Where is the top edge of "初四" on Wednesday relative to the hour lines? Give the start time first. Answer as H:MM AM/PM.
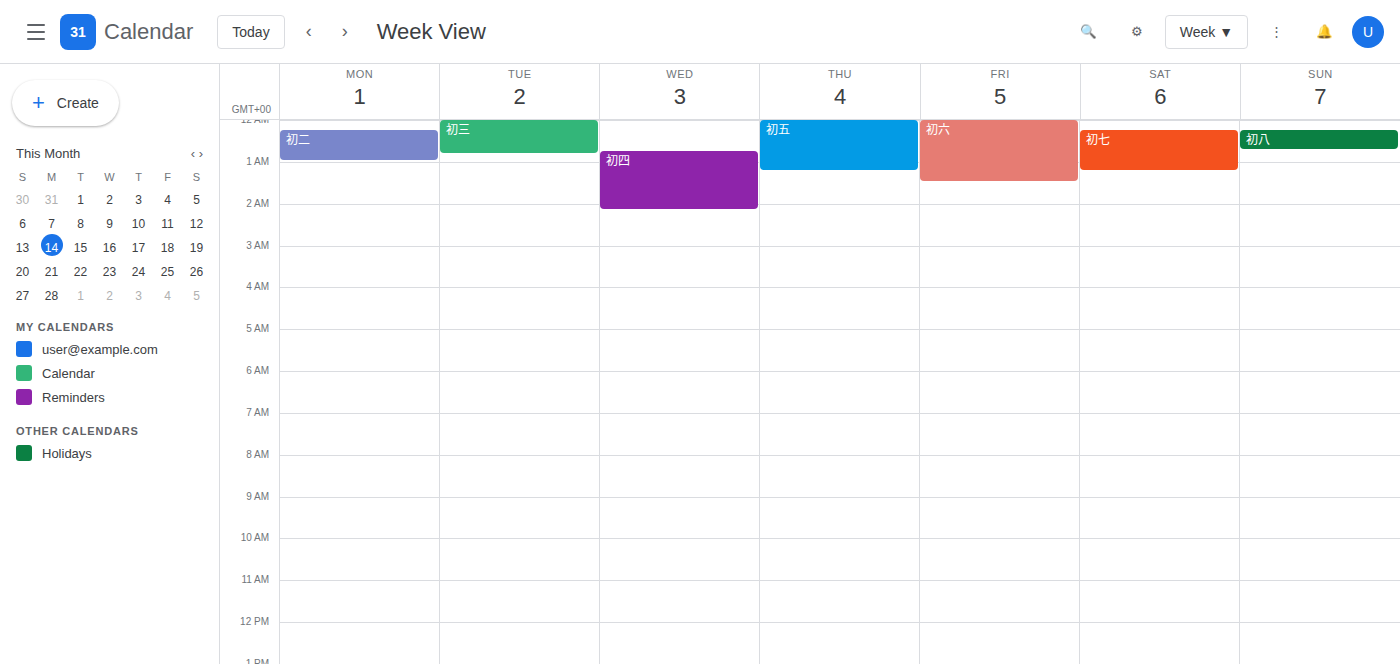
12:45 AM -- neither: three quarters of the way from the 12 AM line to the 1 AM line.